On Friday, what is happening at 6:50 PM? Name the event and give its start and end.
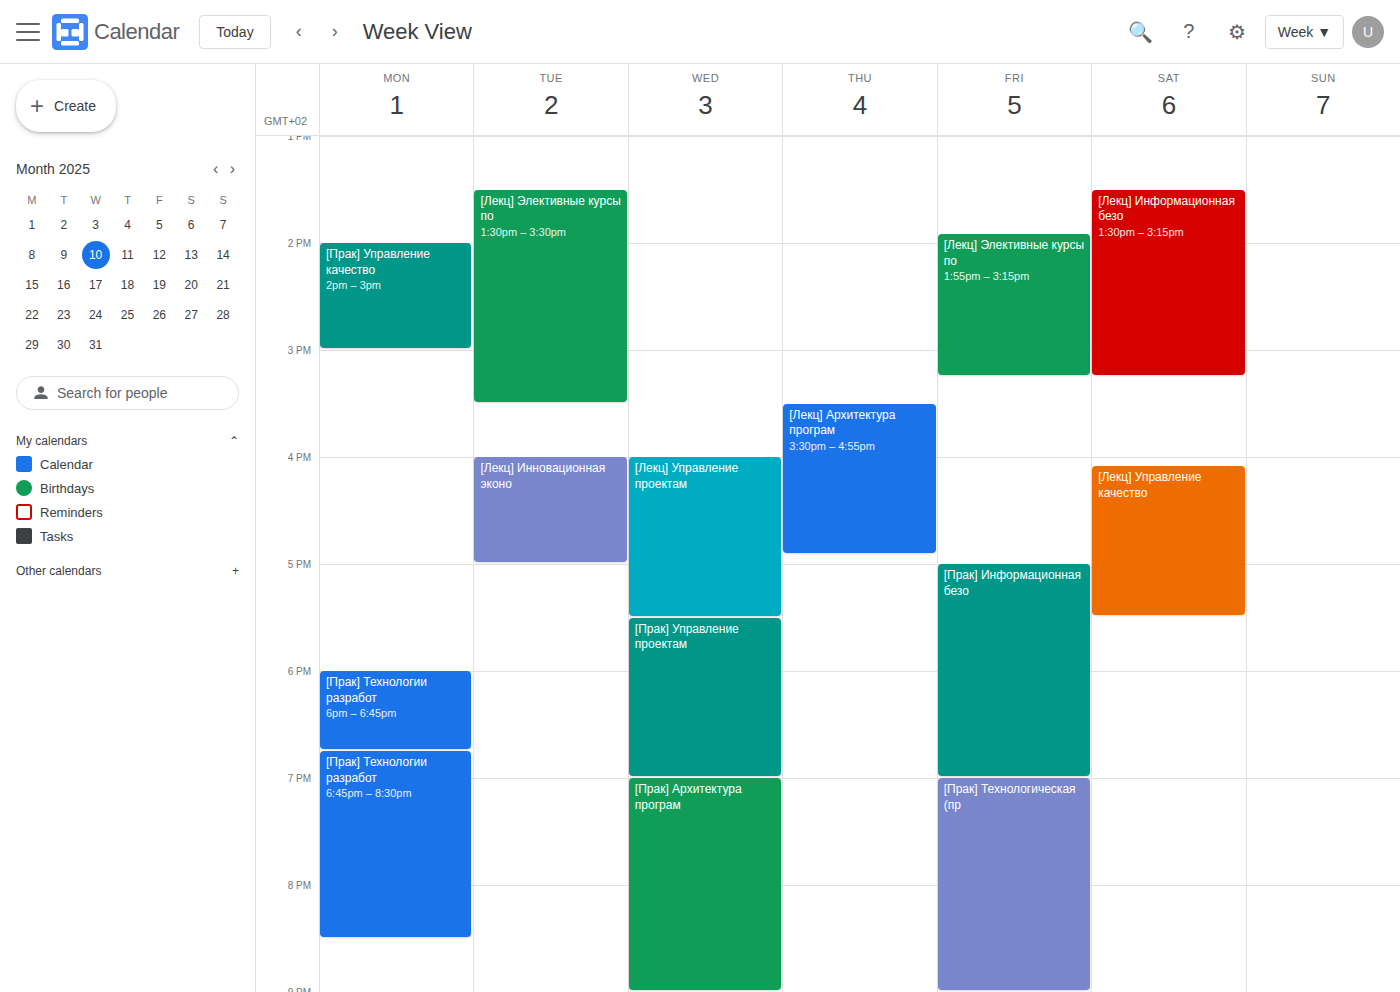
"[Прак] Информационная безо", 5:00 PM to 7:00 PM